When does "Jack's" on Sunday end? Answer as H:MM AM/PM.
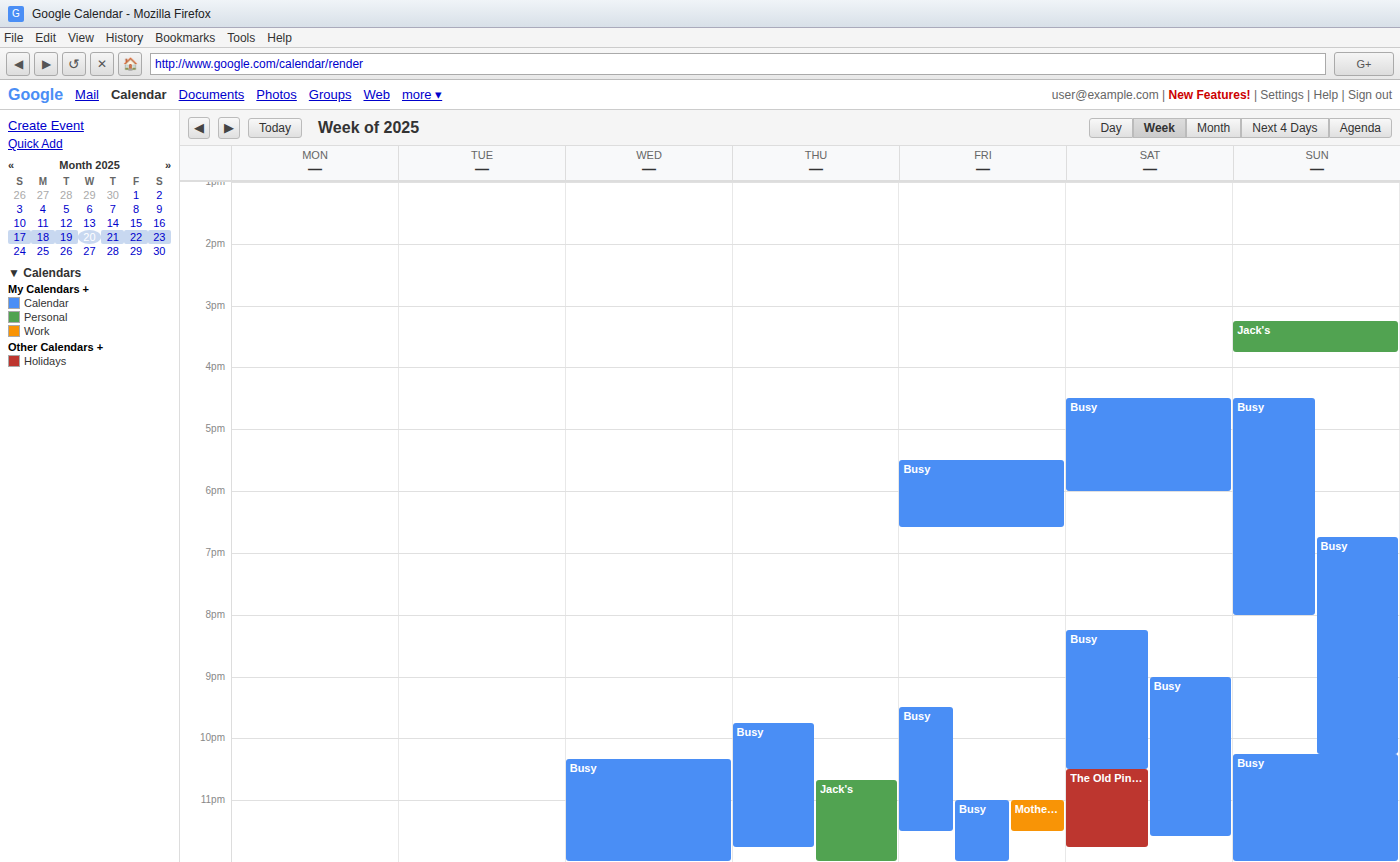
3:45 PM